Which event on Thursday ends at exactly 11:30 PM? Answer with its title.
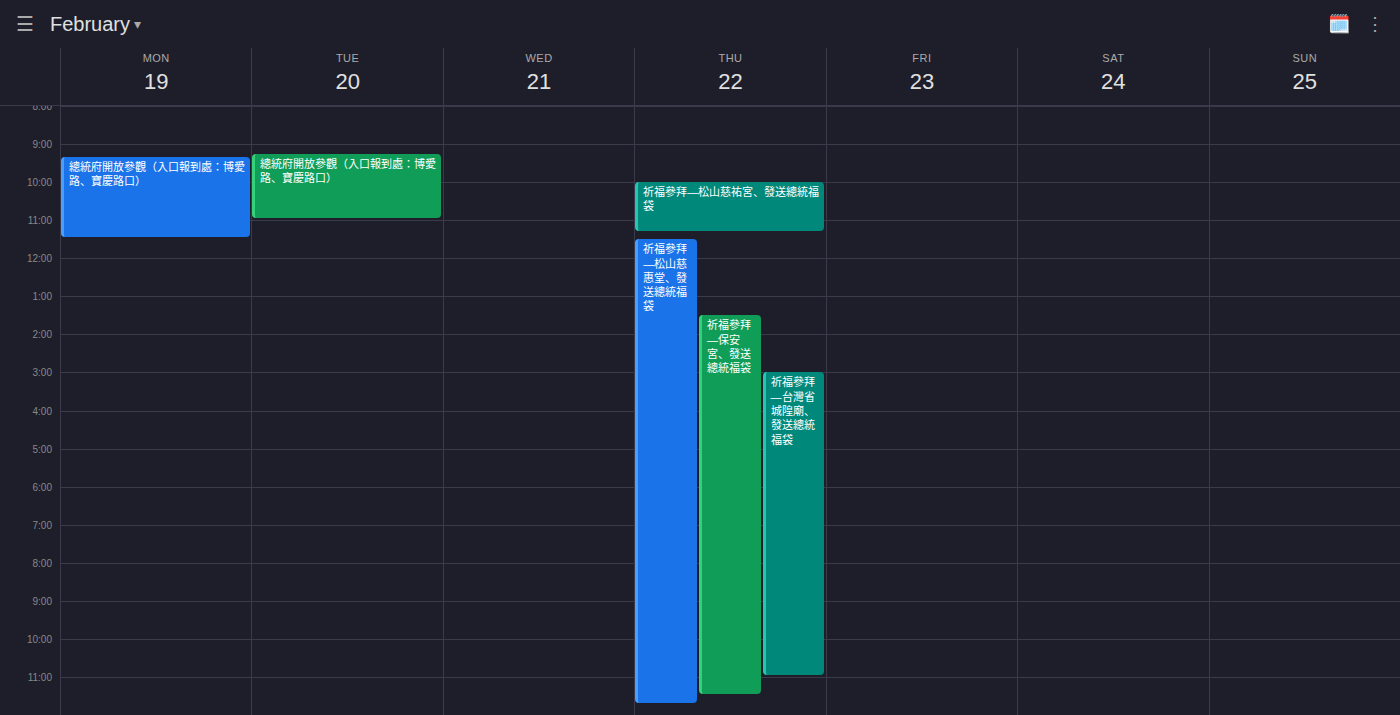
"祈福參拜—保安宮、發送總統福袋"